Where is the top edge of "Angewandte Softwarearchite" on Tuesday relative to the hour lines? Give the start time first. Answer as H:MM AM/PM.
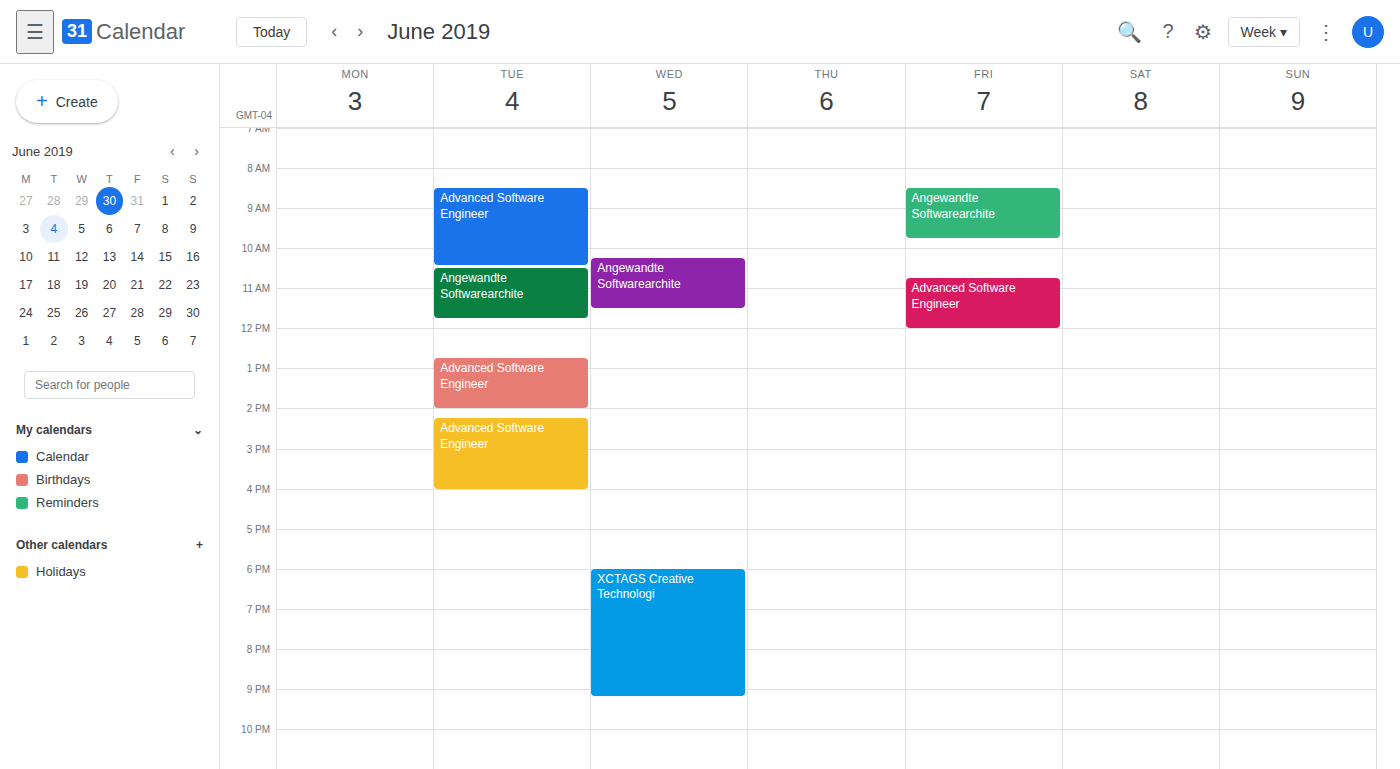
10:30 AM -- halfway between the 10 AM and 11 AM lines.